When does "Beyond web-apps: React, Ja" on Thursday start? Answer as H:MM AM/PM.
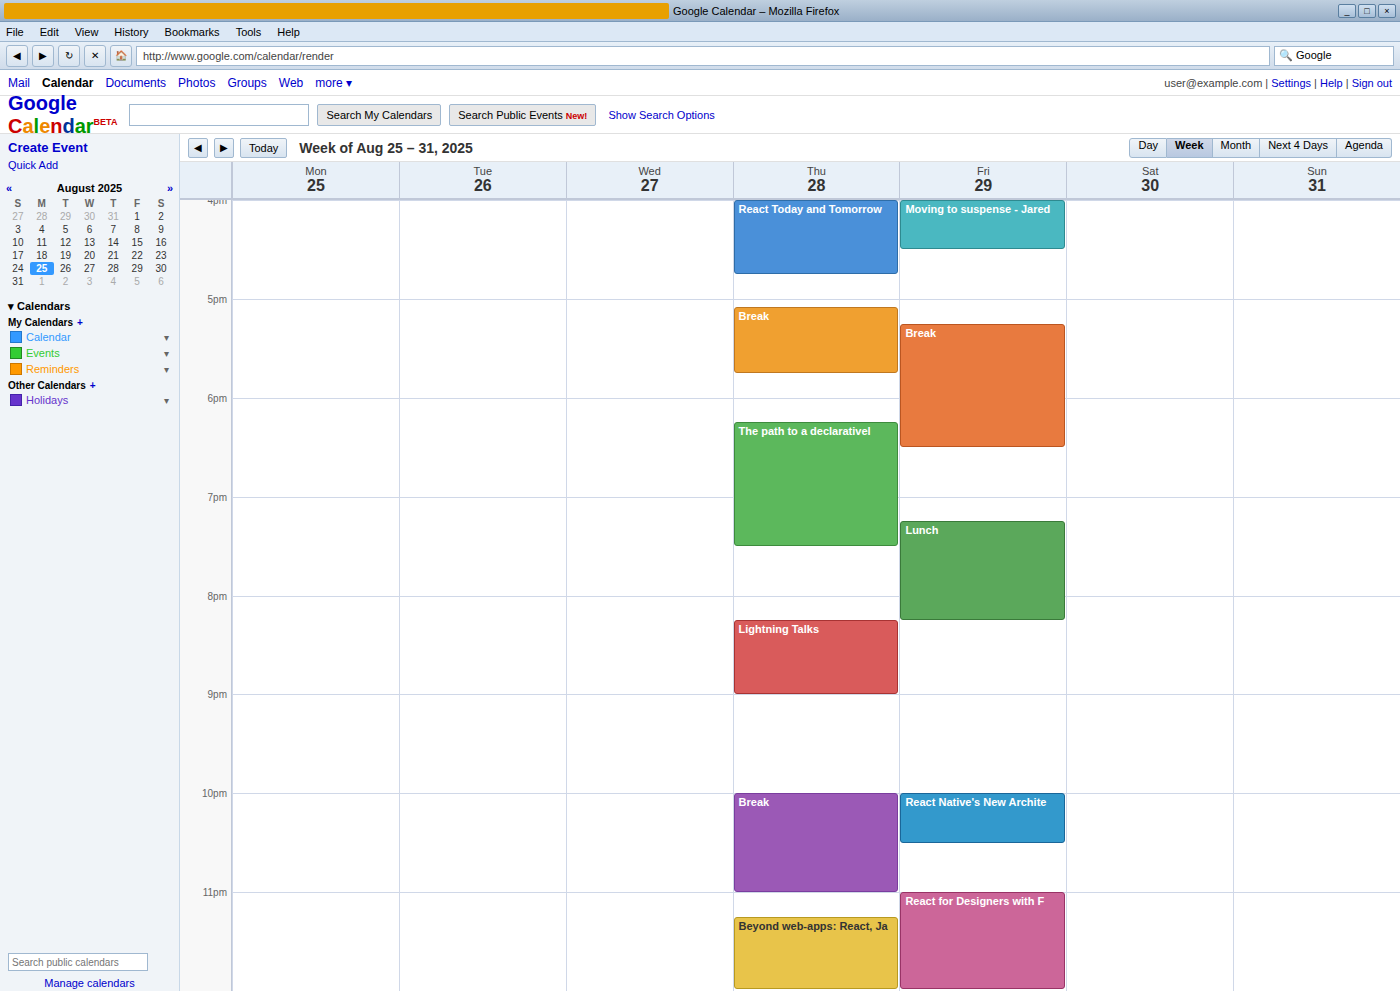
11:15 PM